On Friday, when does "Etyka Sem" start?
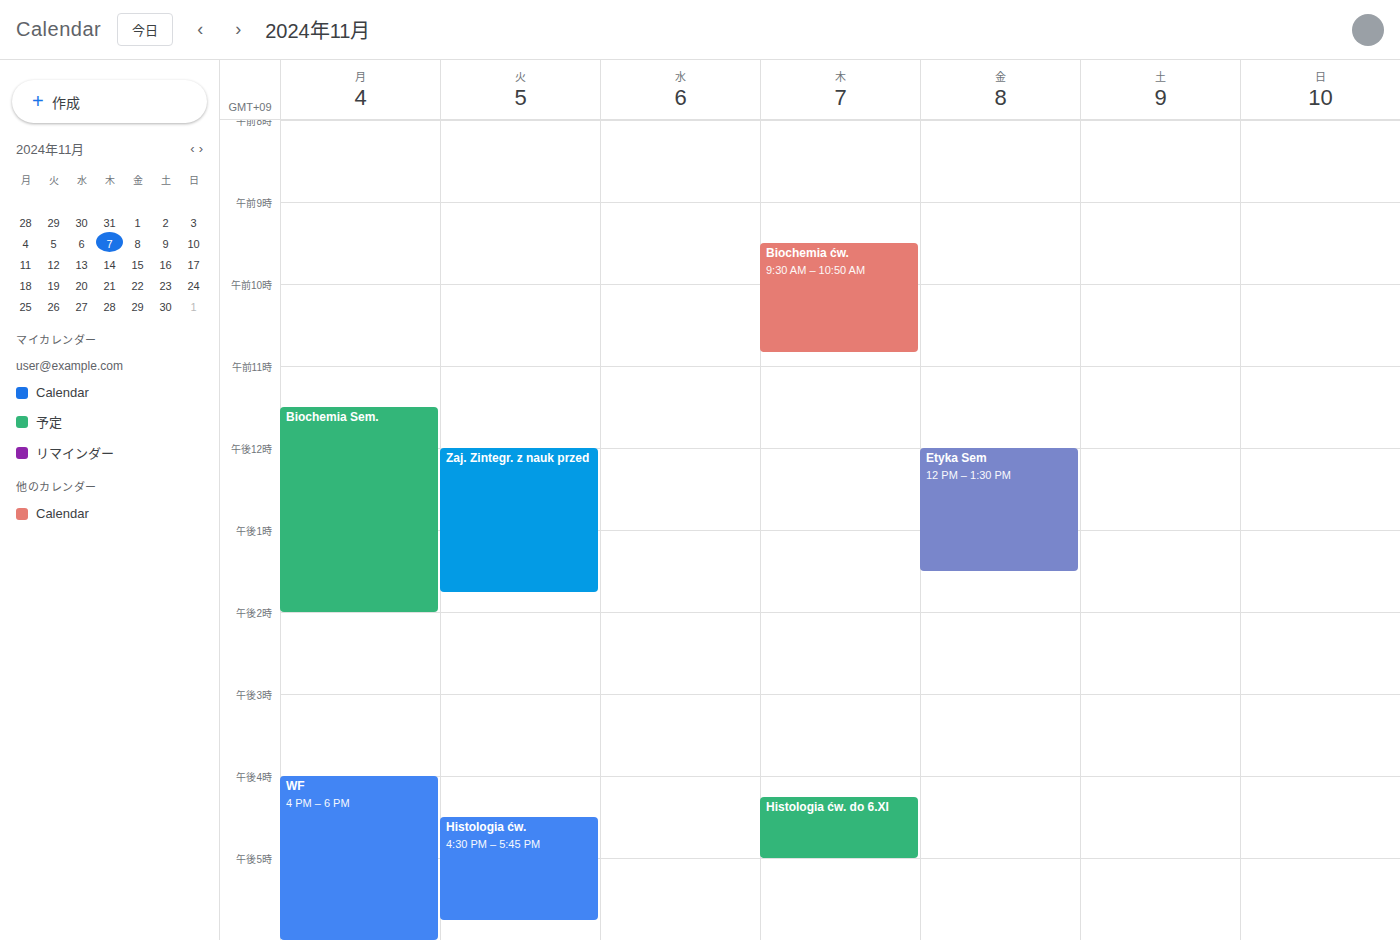
12:00